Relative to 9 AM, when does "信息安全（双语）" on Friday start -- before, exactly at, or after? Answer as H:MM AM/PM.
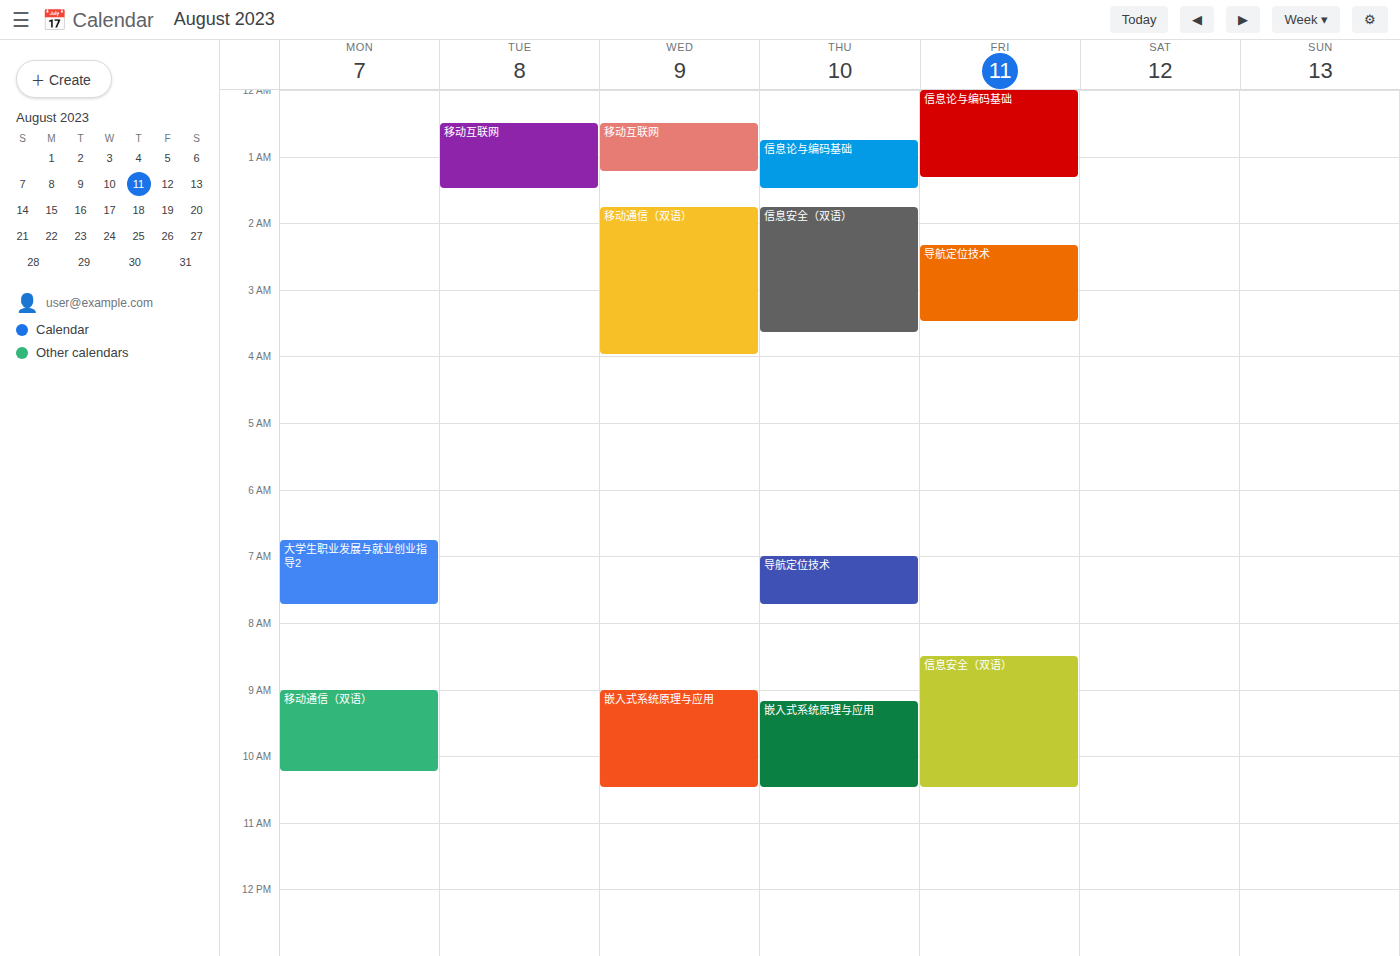
8:30 AM -- before 9 AM, 30 minutes above the 9 AM line.